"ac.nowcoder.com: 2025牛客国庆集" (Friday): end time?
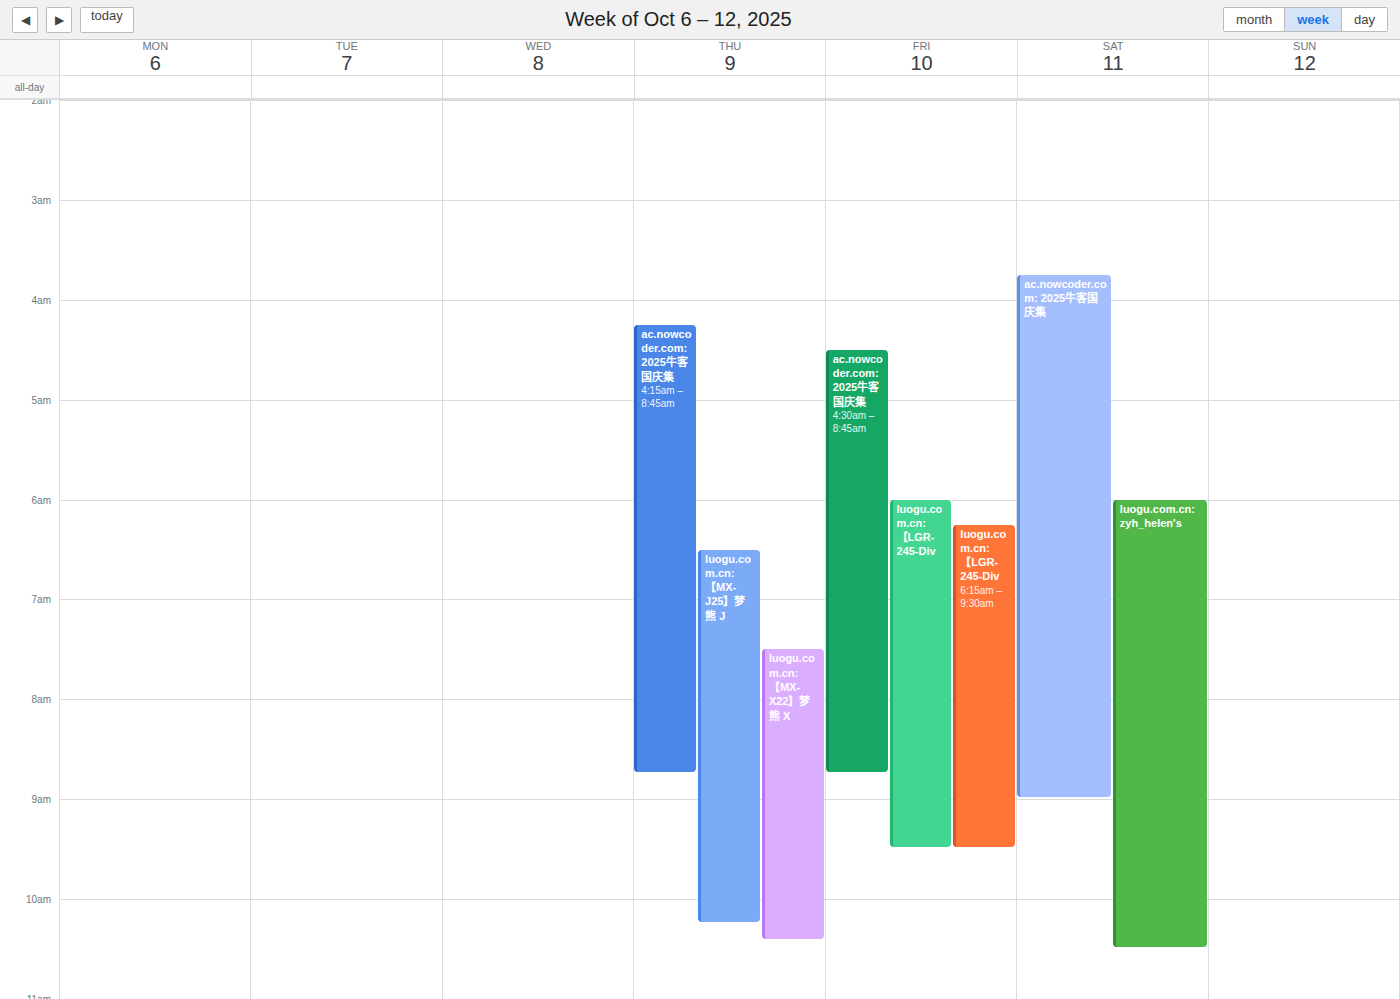
8:45 AM